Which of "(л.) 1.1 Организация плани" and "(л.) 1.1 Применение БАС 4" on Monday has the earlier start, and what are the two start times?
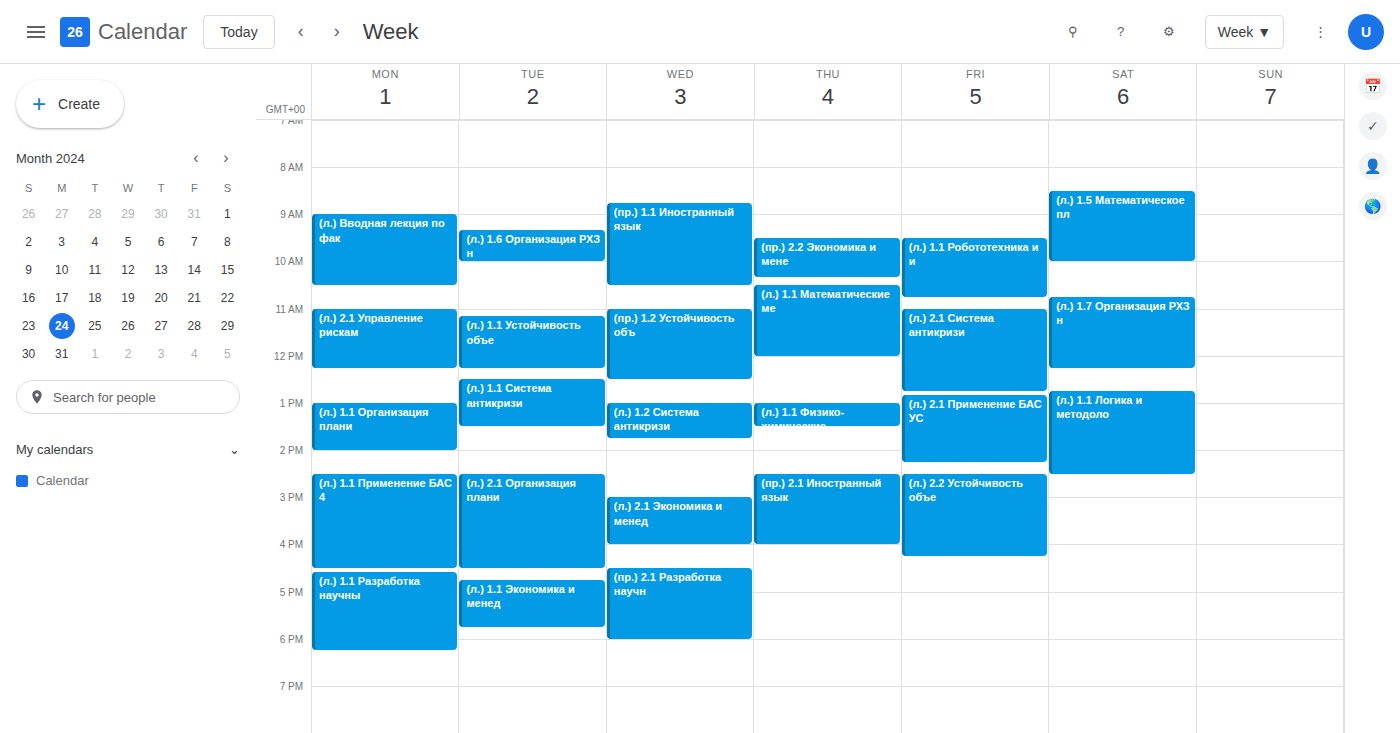
"(л.) 1.1 Организация плани" 1:00 PM; "(л.) 1.1 Применение БАС 4" 2:30 PM.